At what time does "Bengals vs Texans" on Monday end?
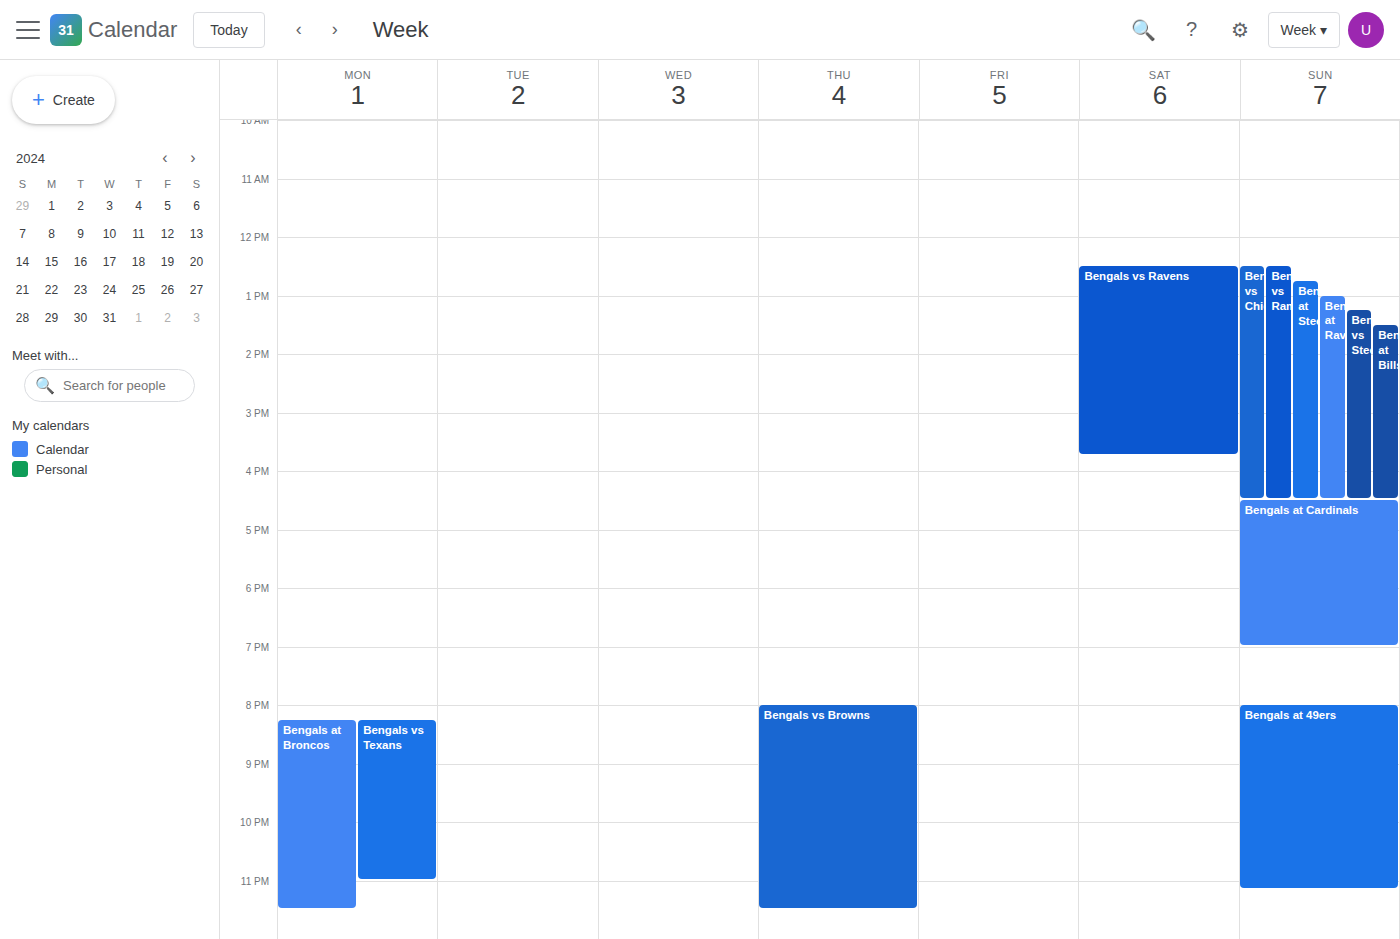
23:00